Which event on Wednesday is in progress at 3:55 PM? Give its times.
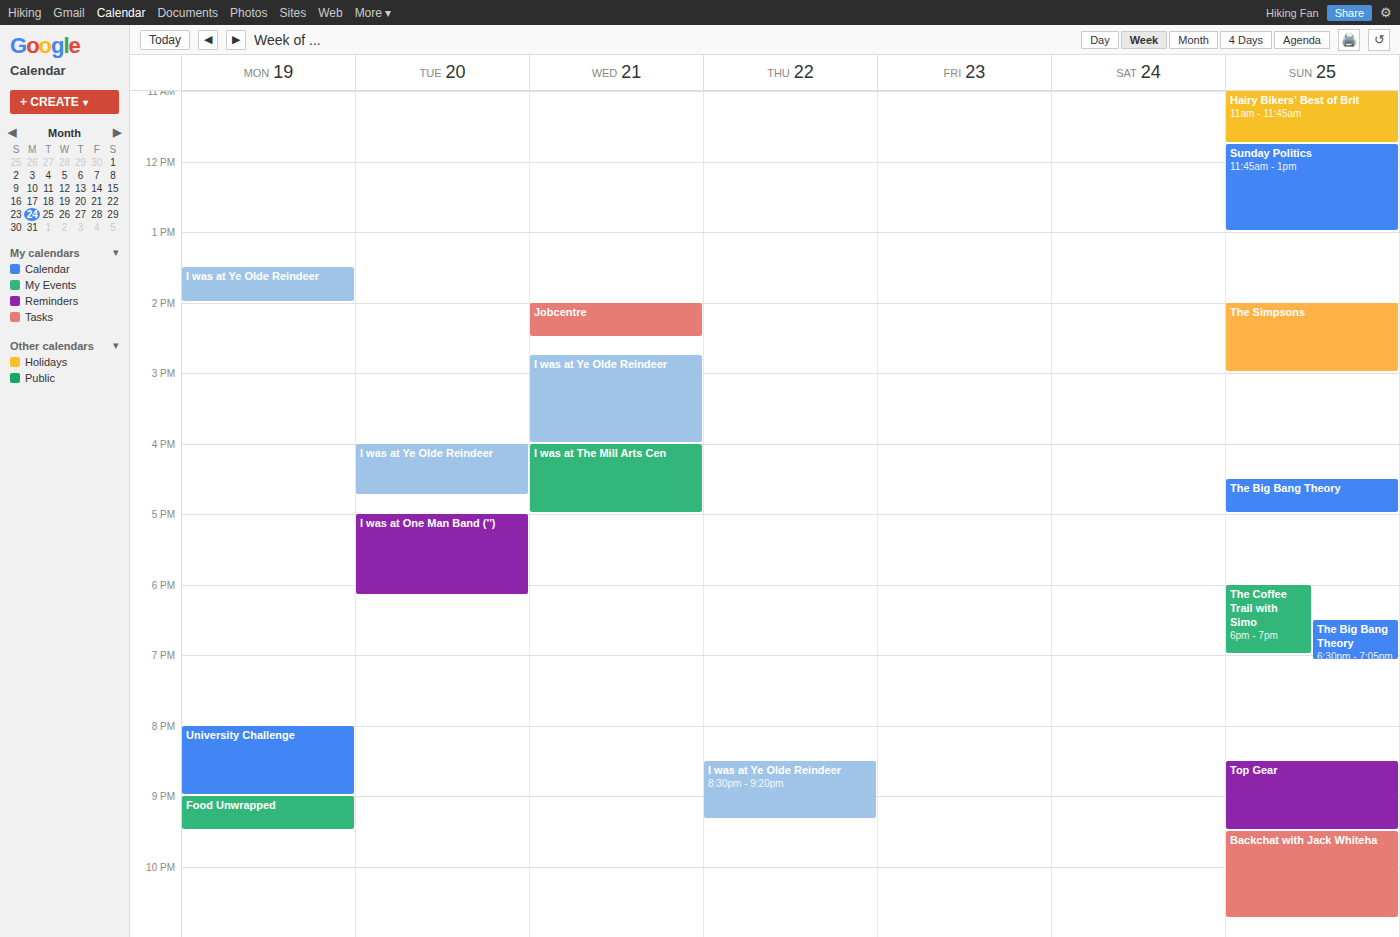
"I was at Ye Olde Reindeer", 2:45 PM to 4:00 PM